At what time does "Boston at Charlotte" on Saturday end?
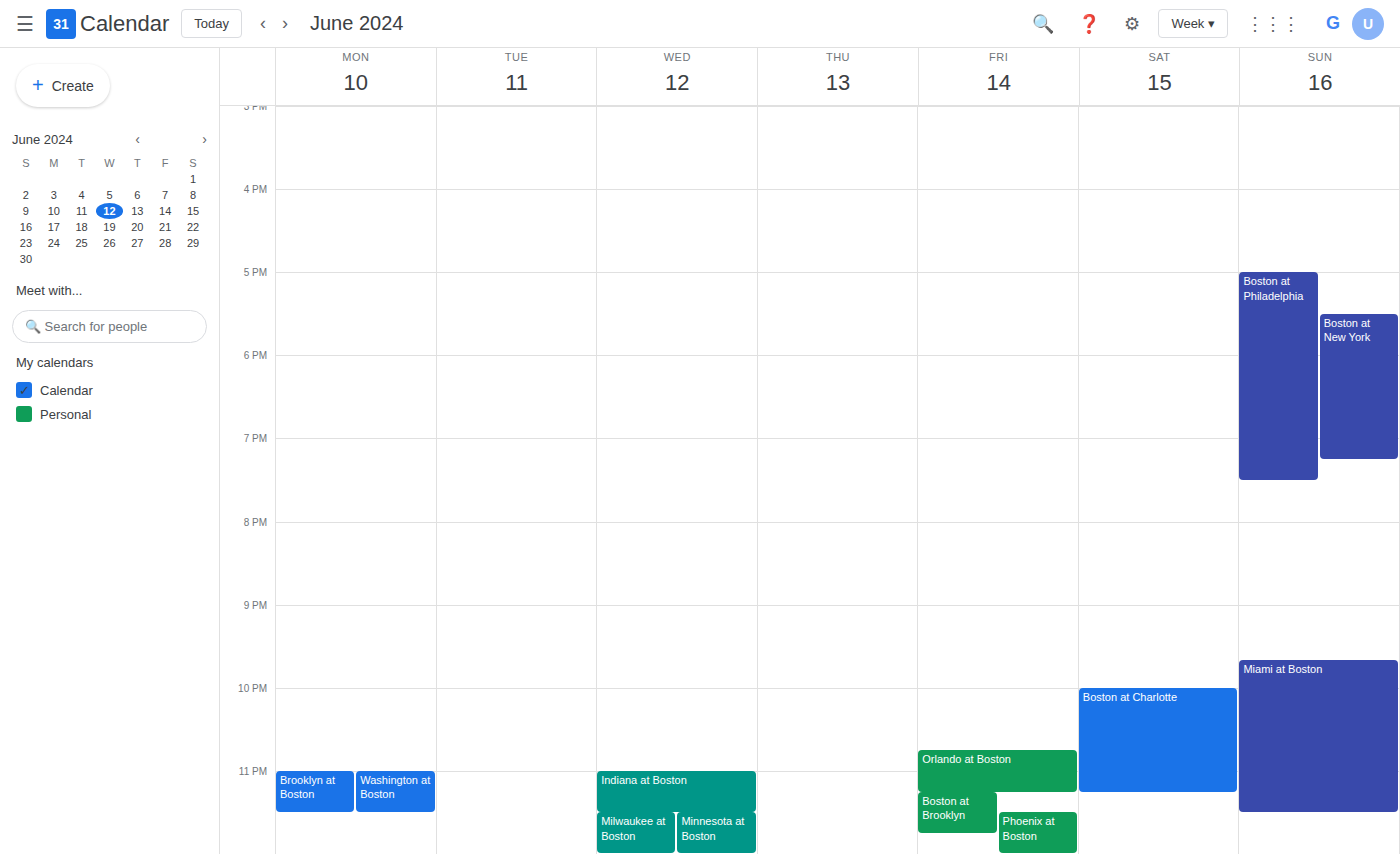
11:15 PM